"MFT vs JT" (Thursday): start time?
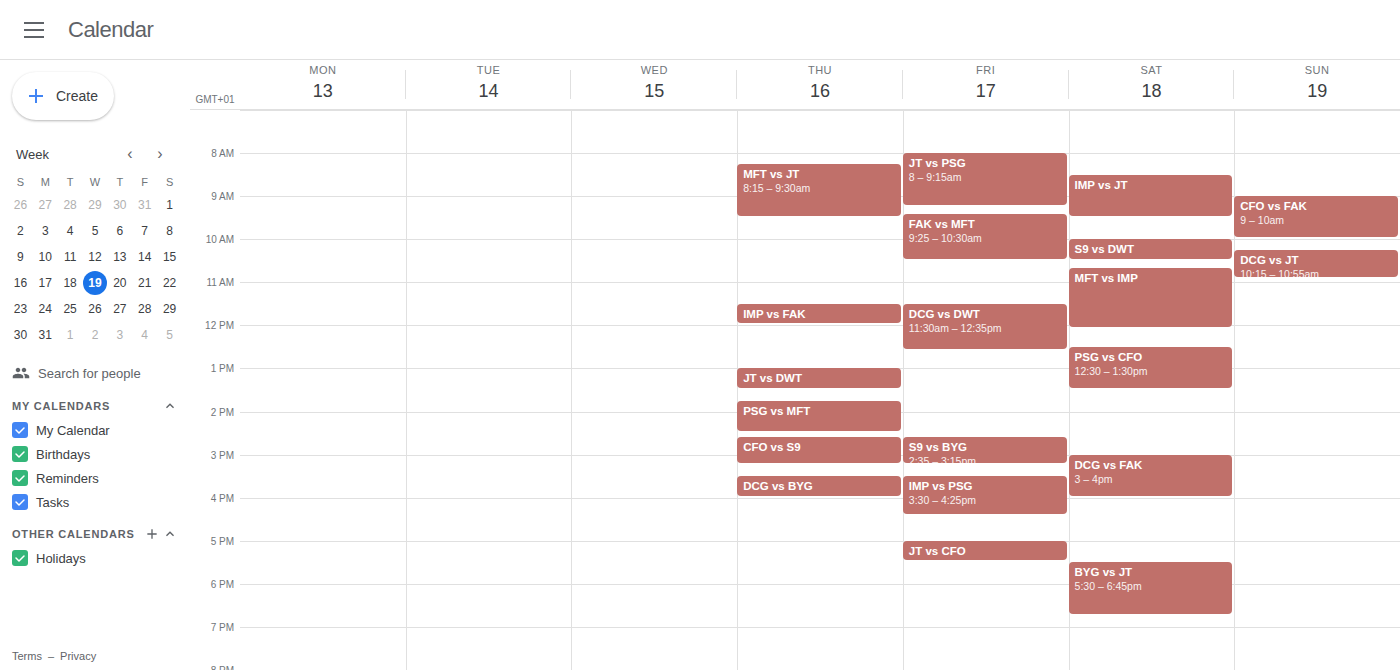
8:15 AM